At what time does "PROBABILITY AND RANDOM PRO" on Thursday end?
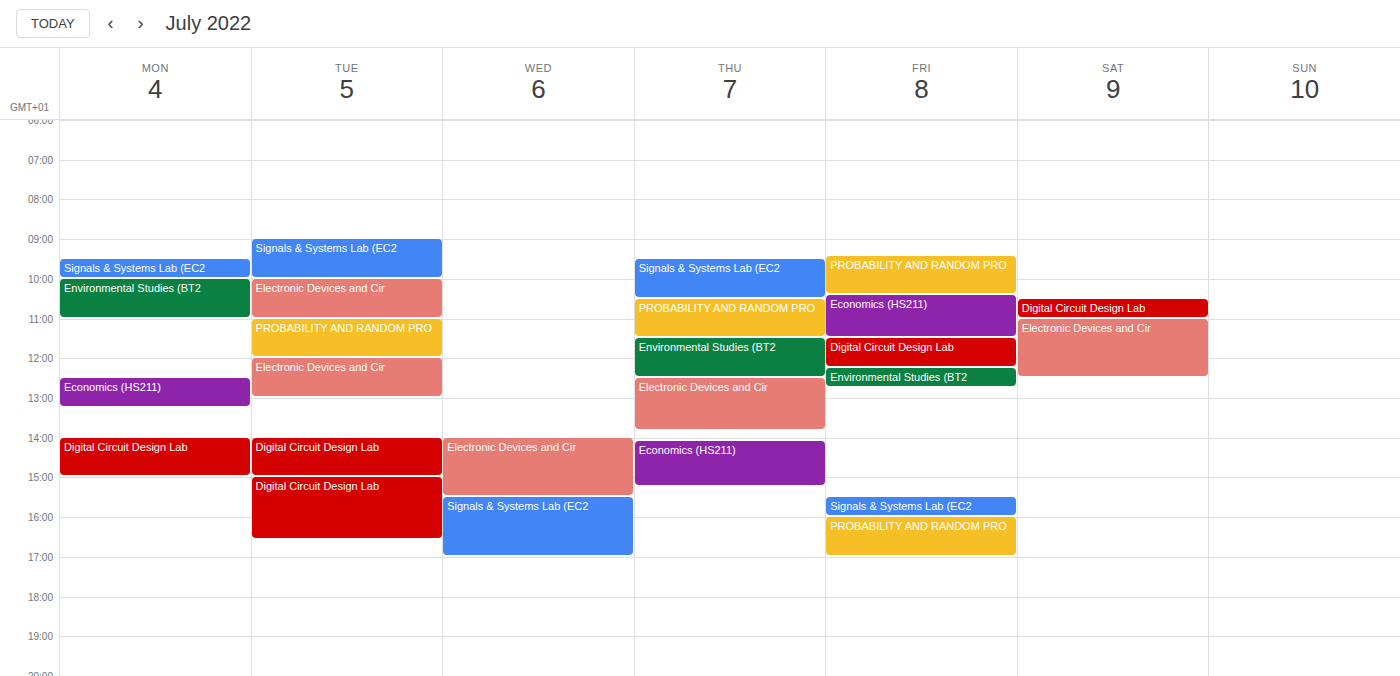
11:30 AM